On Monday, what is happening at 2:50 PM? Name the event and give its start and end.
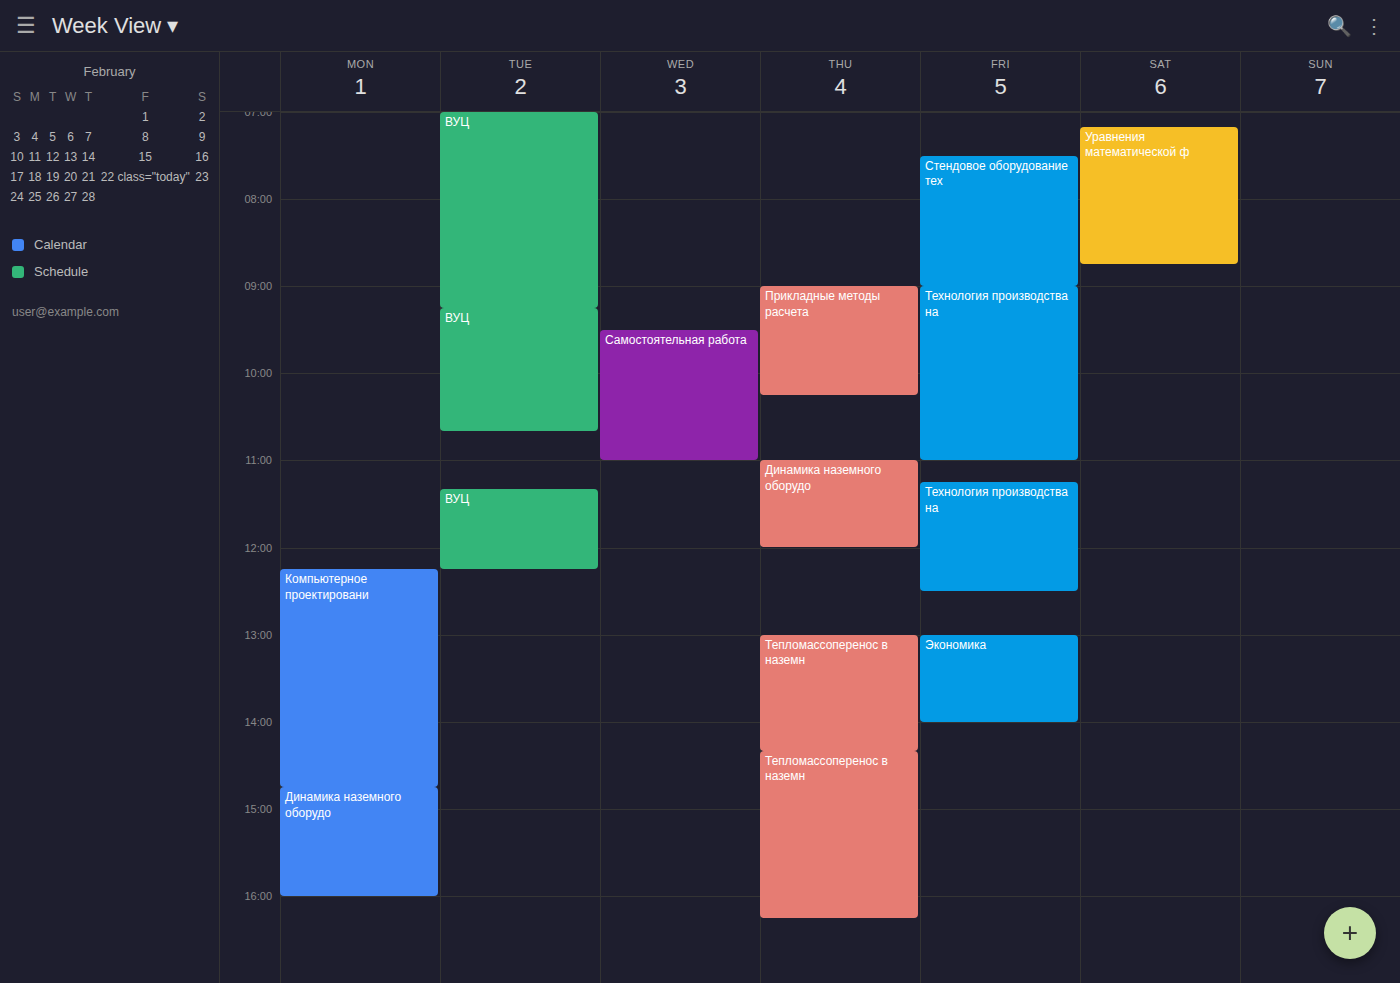
"Динамика наземного оборудо", 2:45 PM to 4:00 PM